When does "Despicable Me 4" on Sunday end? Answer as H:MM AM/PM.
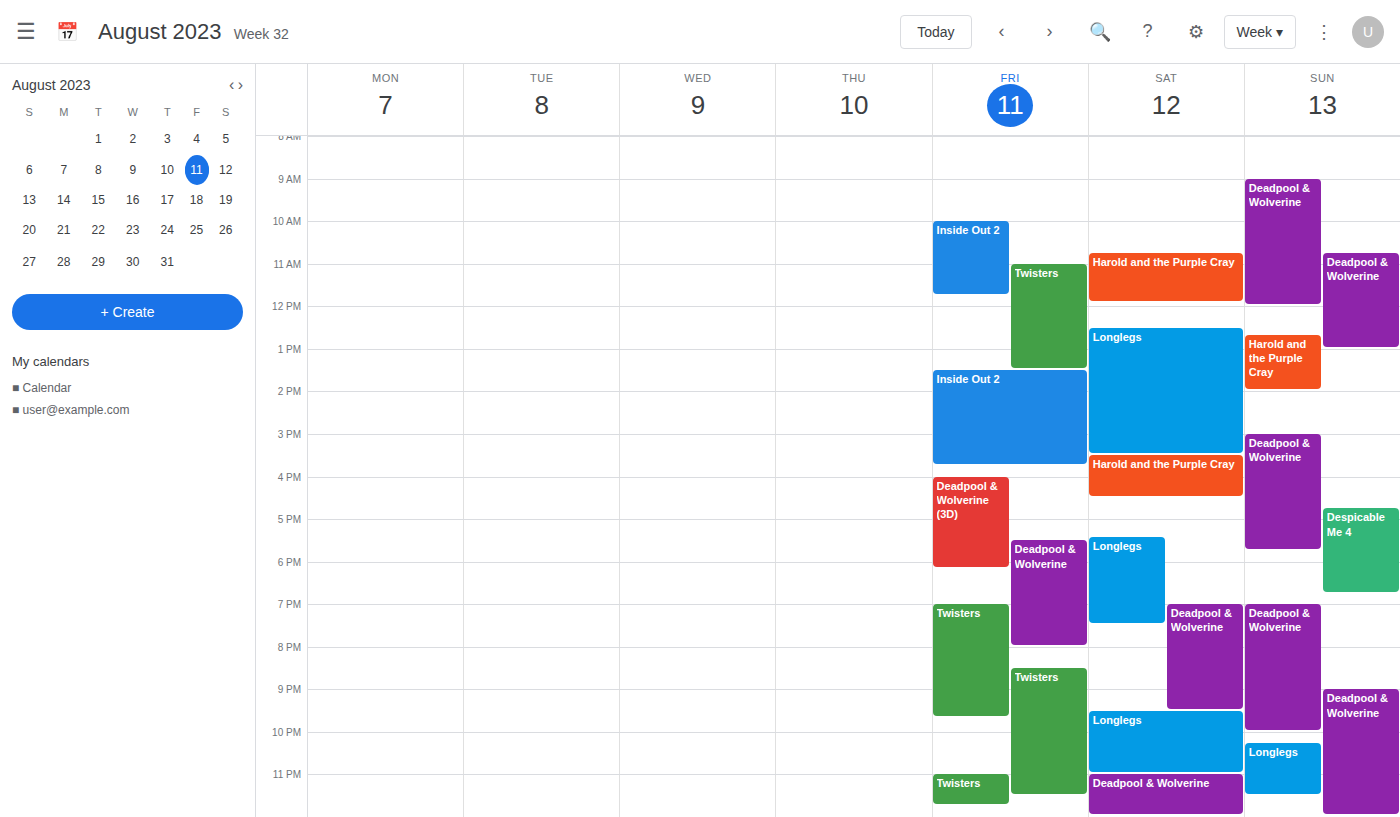
6:45 PM